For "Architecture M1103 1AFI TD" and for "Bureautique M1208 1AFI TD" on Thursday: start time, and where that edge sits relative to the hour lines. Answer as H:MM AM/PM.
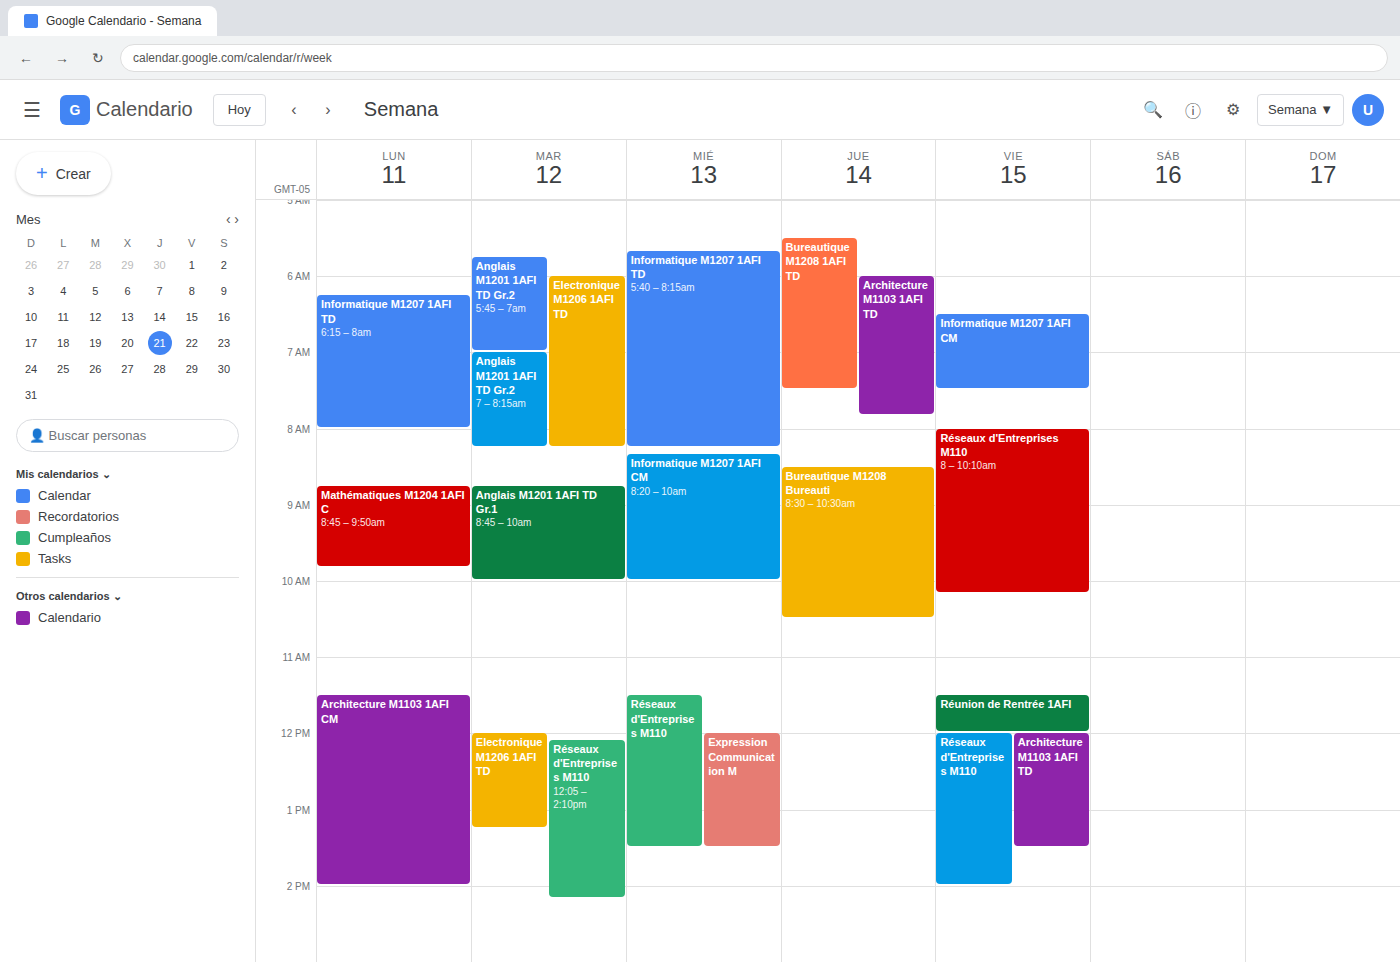
"Architecture M1103 1AFI TD": 6:00 AM, exactly on the 6 AM line. "Bureautique M1208 1AFI TD": 5:30 AM, halfway between the 5 AM and 6 AM lines.